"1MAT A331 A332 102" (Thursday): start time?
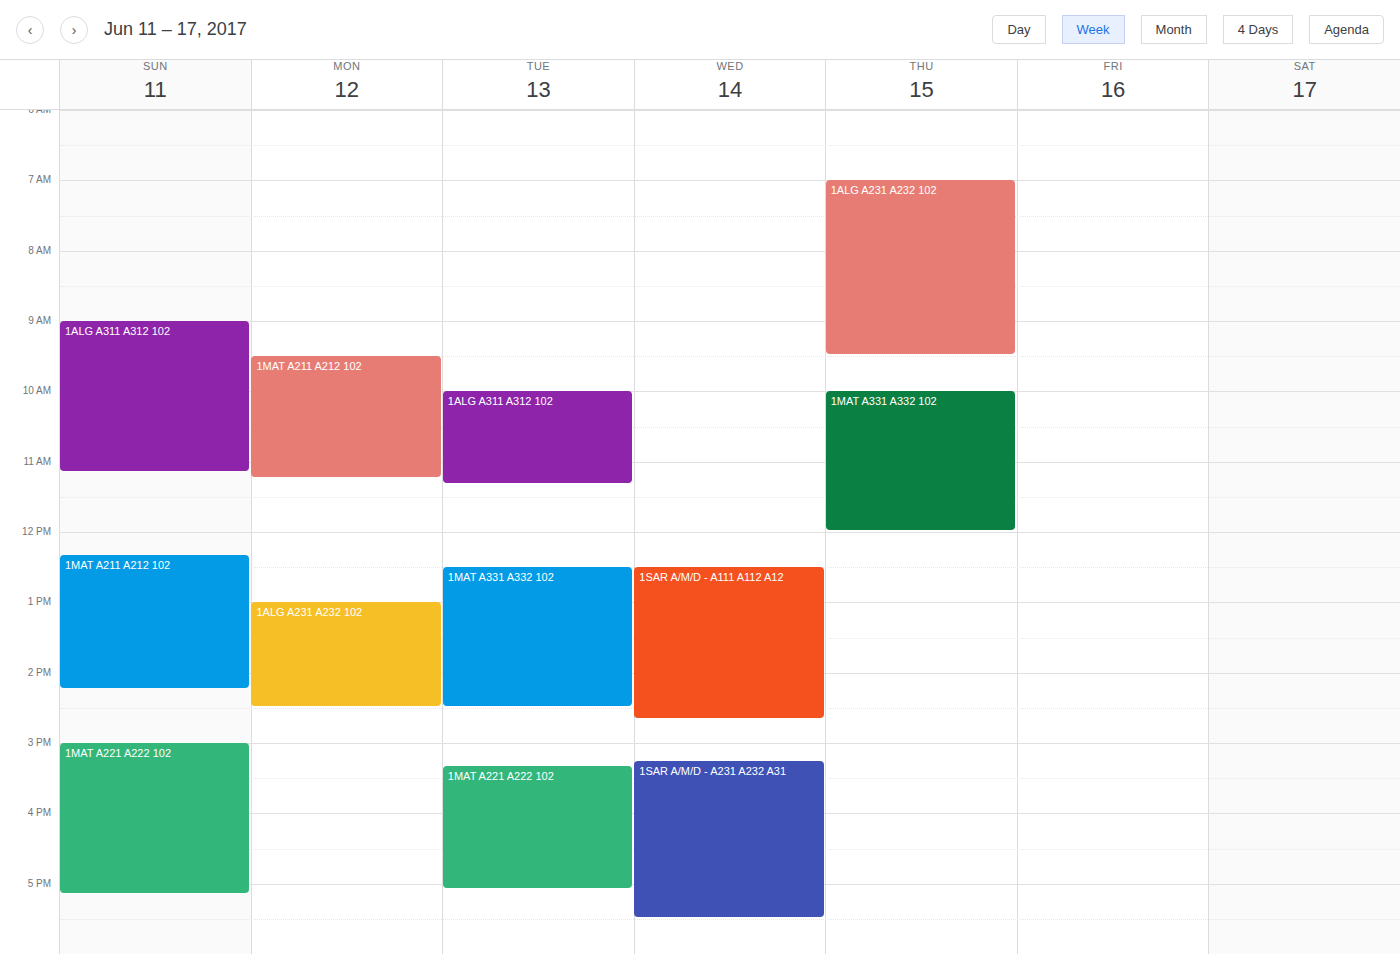
10:00 AM